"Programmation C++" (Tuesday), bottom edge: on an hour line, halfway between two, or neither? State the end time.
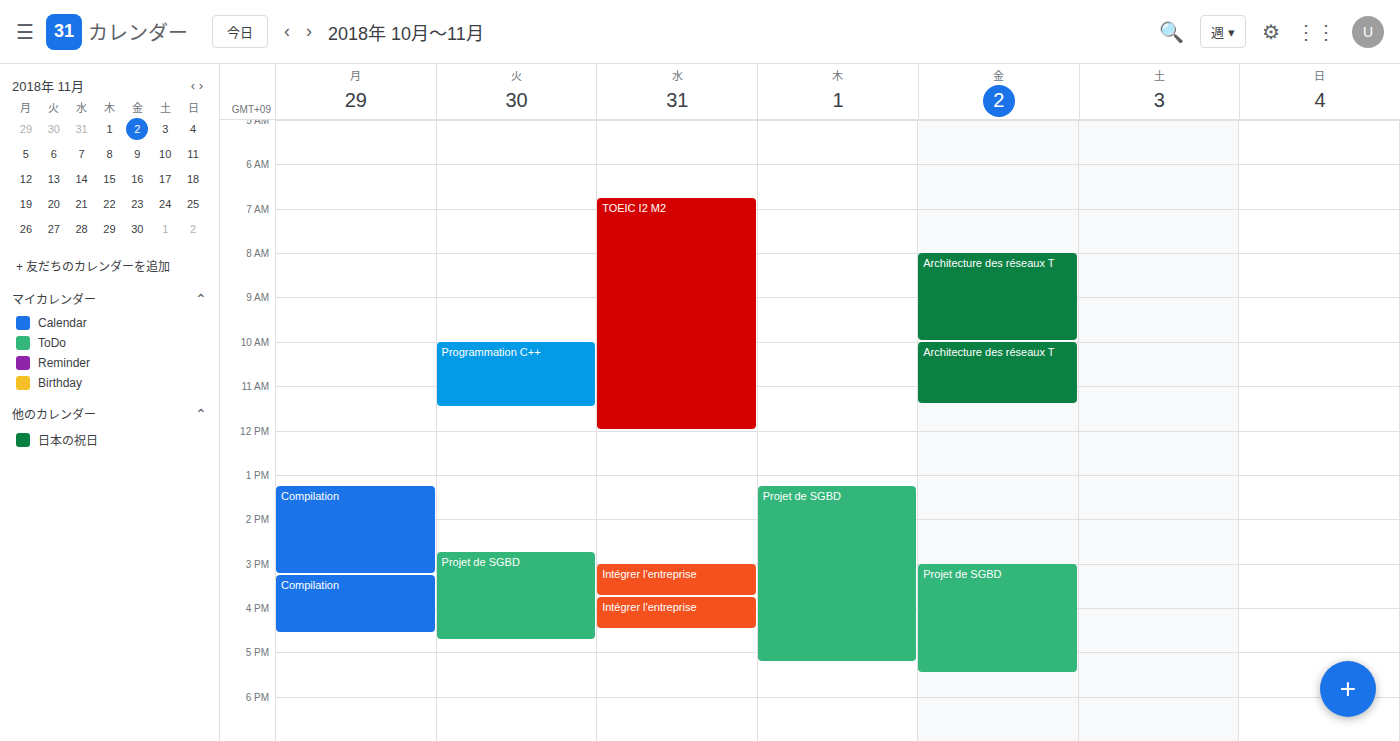
11:30 AM -- halfway between the 11 AM and 12 PM lines.